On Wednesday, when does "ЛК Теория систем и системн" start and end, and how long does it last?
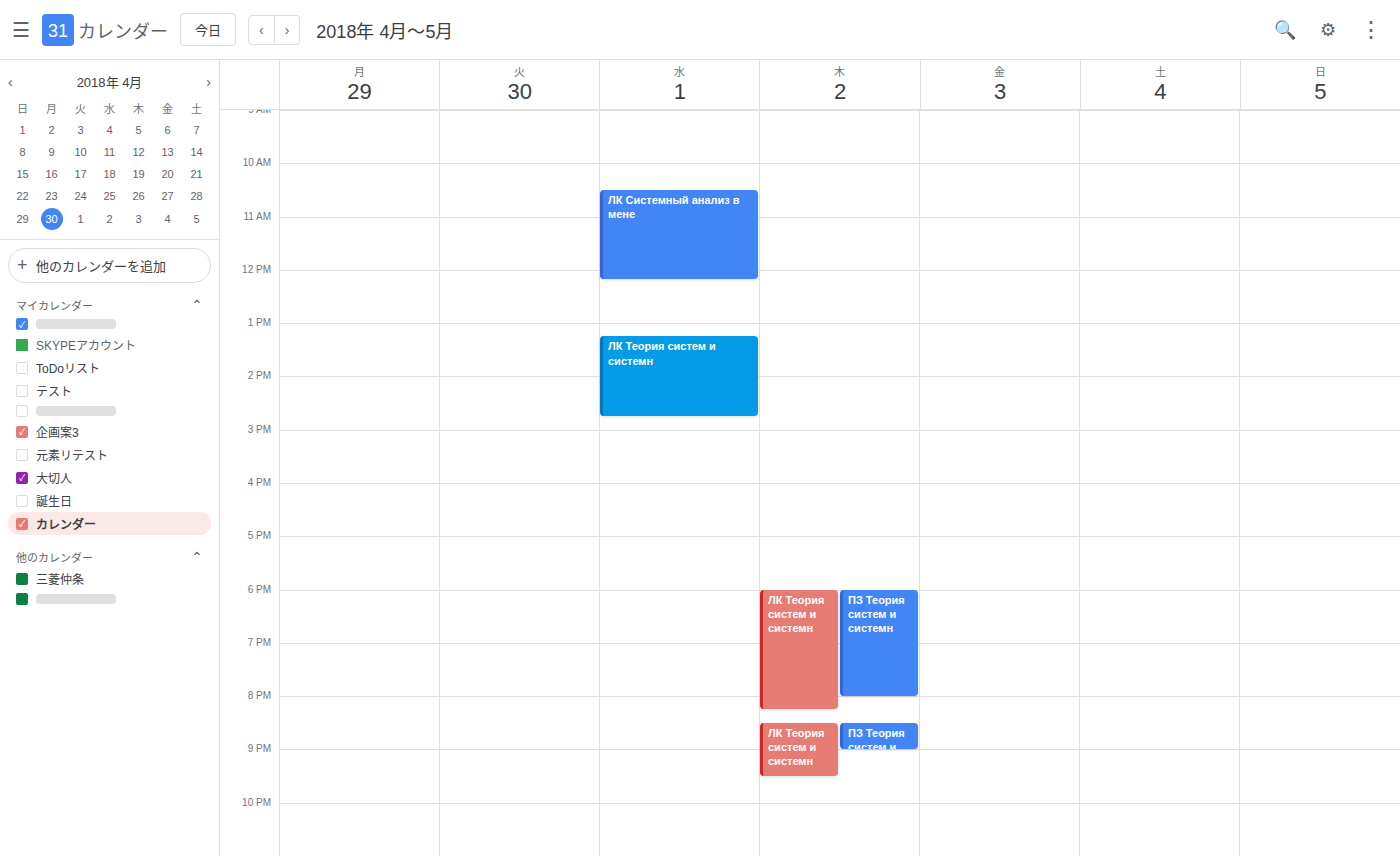
13:15 to 14:45, 1 hour 30 minutes